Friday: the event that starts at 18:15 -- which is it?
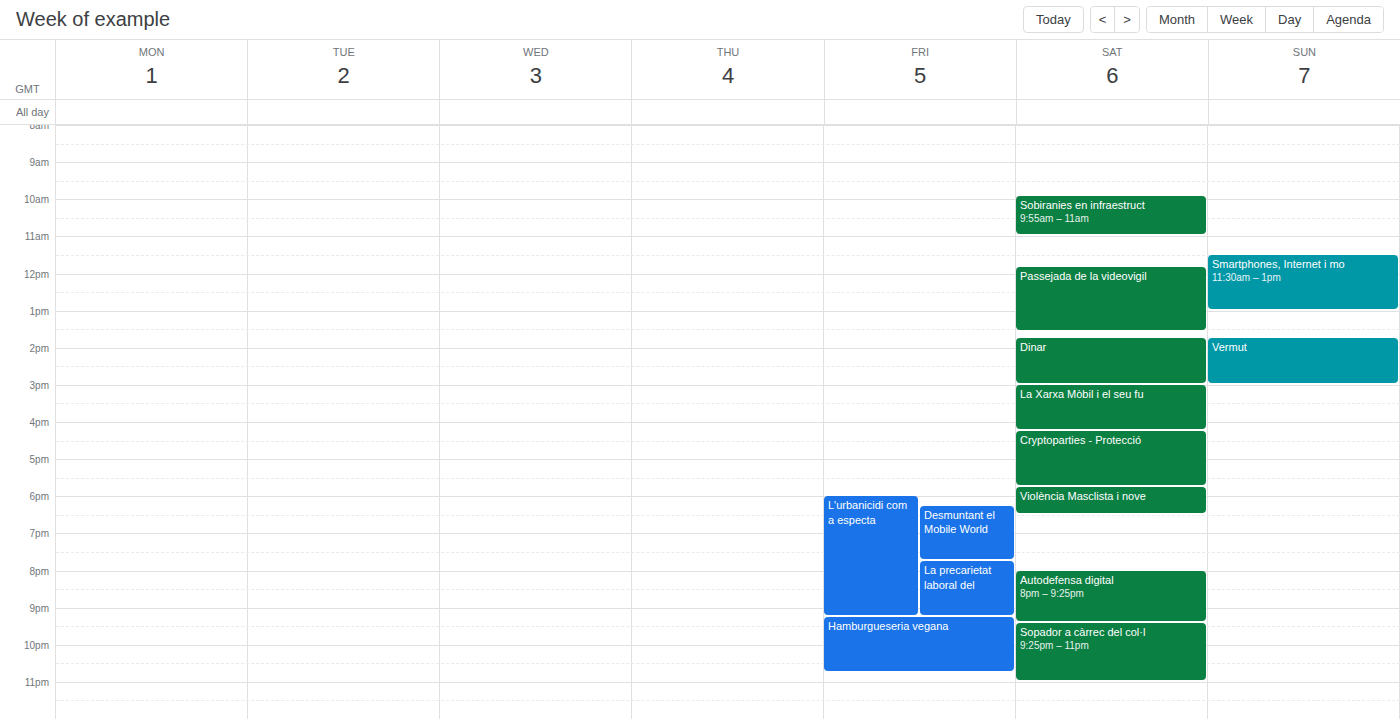
"Desmuntant el Mobile World"